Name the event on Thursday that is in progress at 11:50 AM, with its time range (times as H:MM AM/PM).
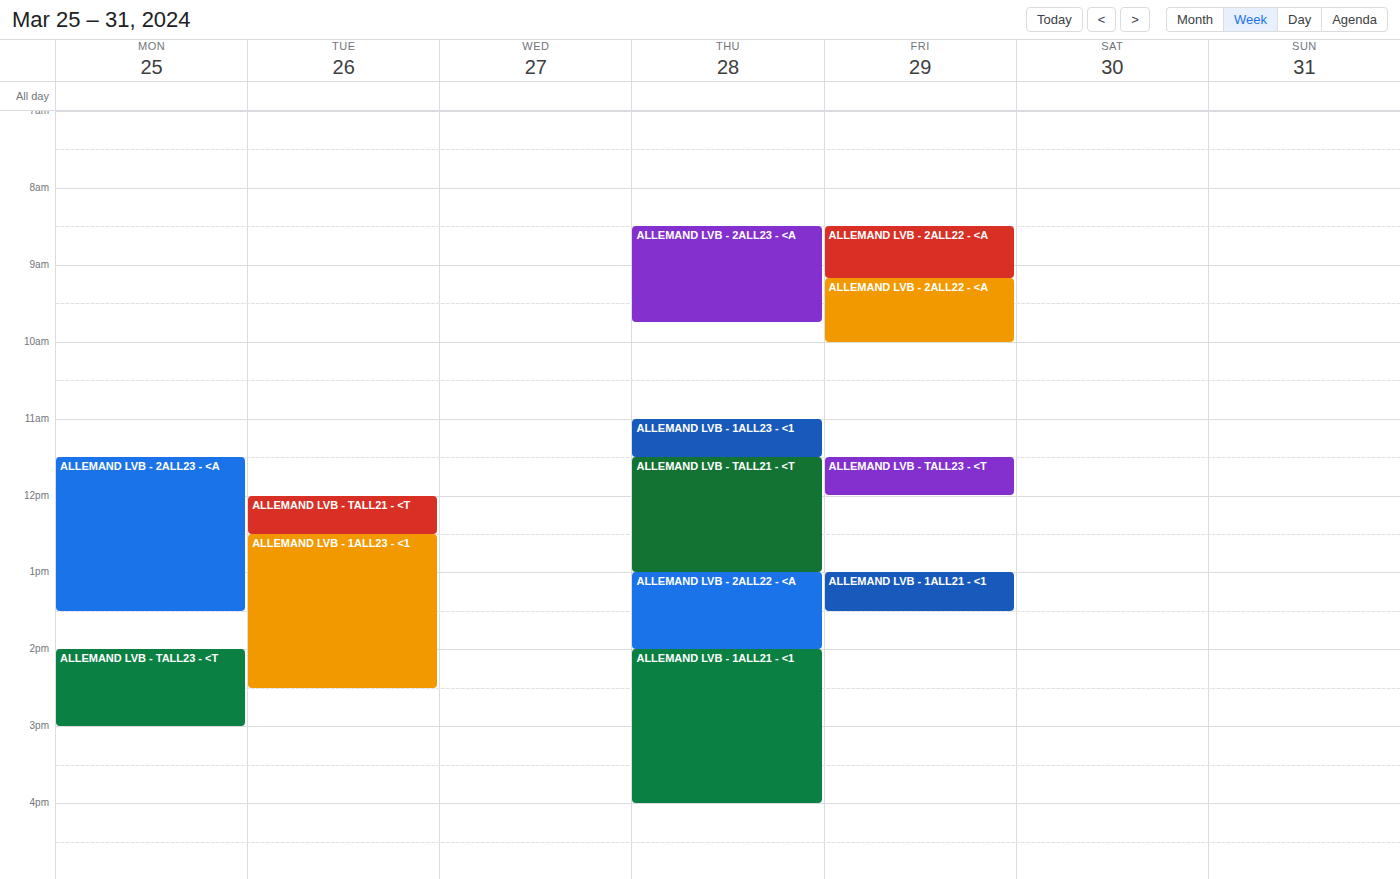
"ALLEMAND LVB - TALL21 - <T", 11:30 AM to 1:00 PM